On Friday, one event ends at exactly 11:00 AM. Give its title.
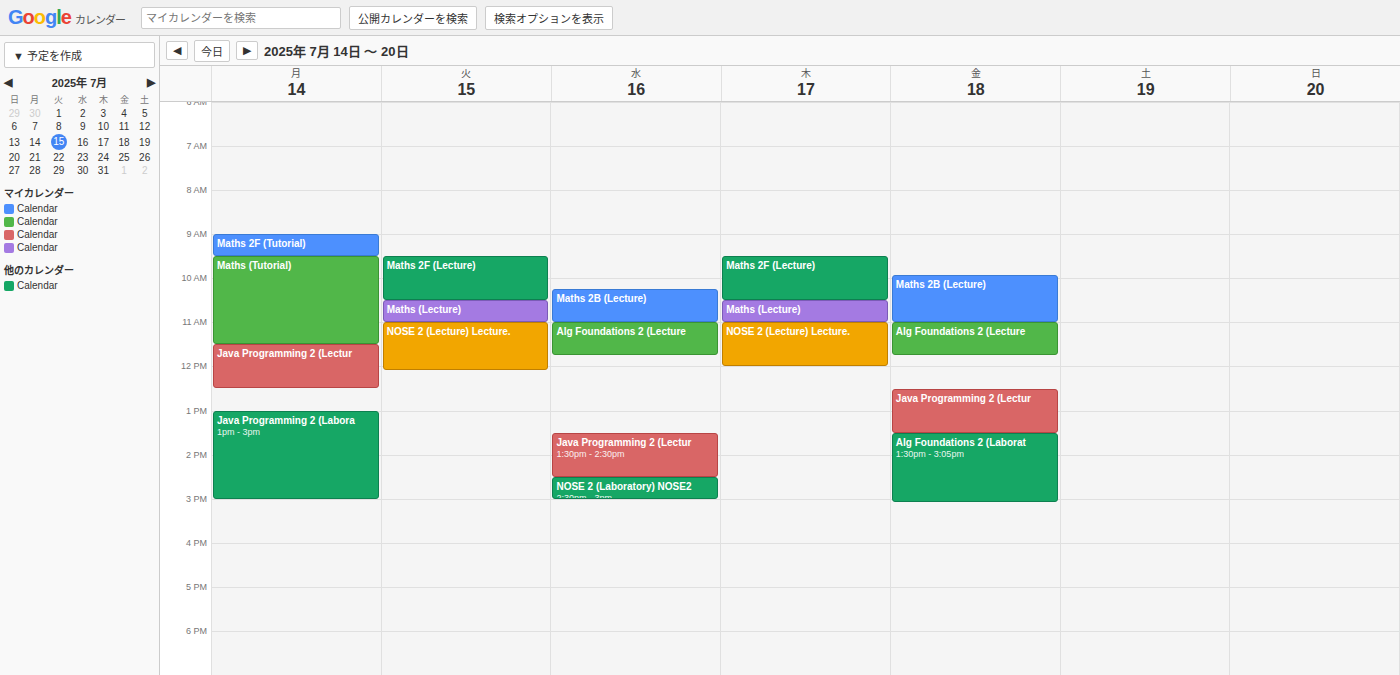
"Maths 2B (Lecture)"